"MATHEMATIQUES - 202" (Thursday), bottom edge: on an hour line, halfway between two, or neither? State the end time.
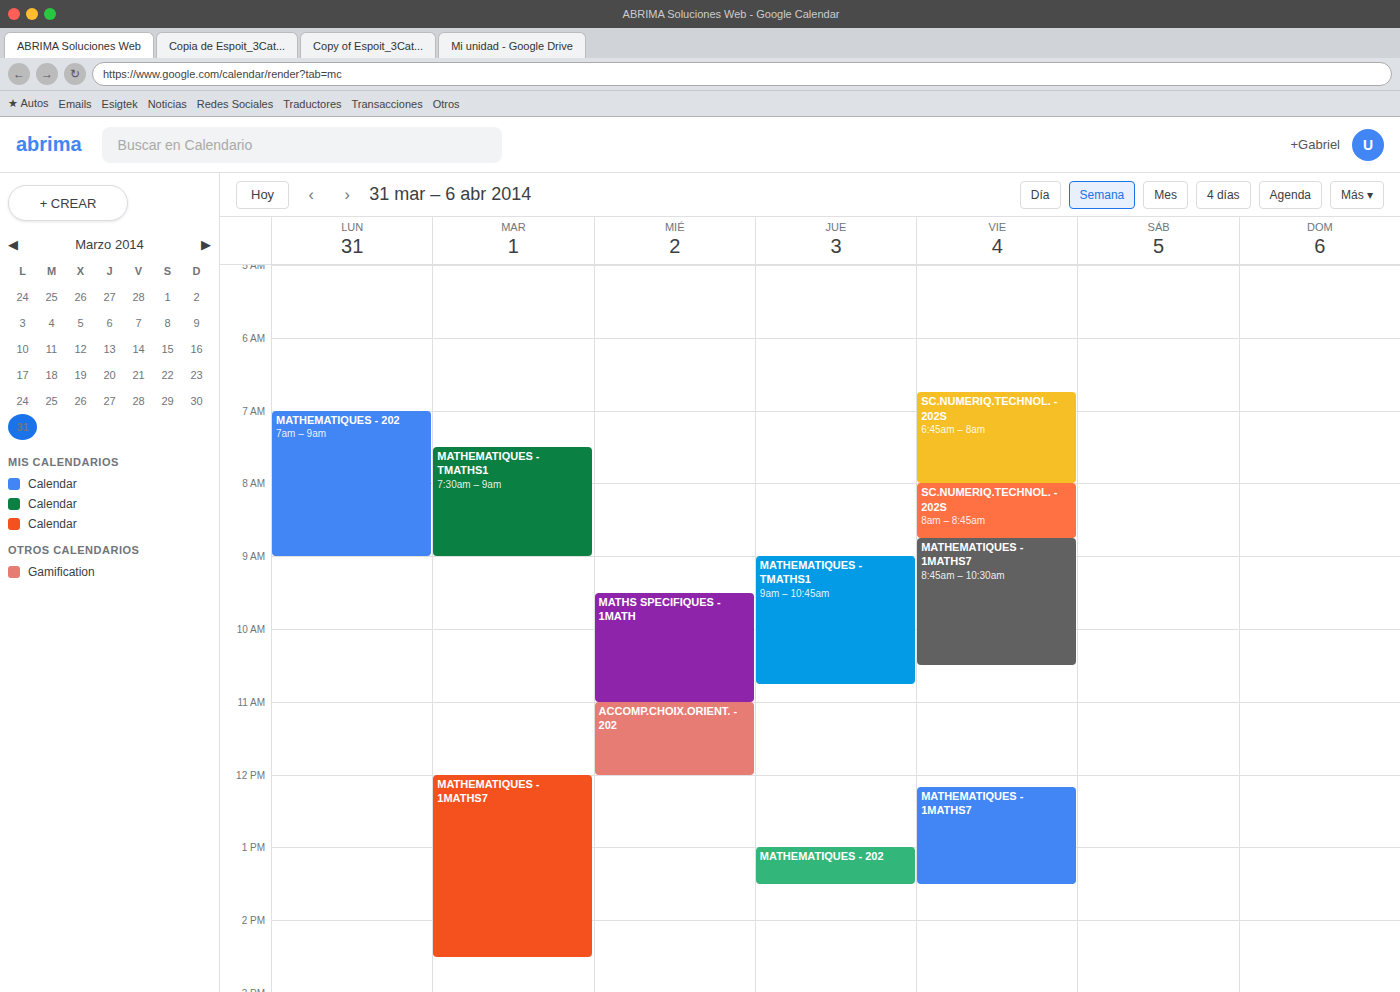
1:30 PM -- halfway between the 1 PM and 2 PM lines.